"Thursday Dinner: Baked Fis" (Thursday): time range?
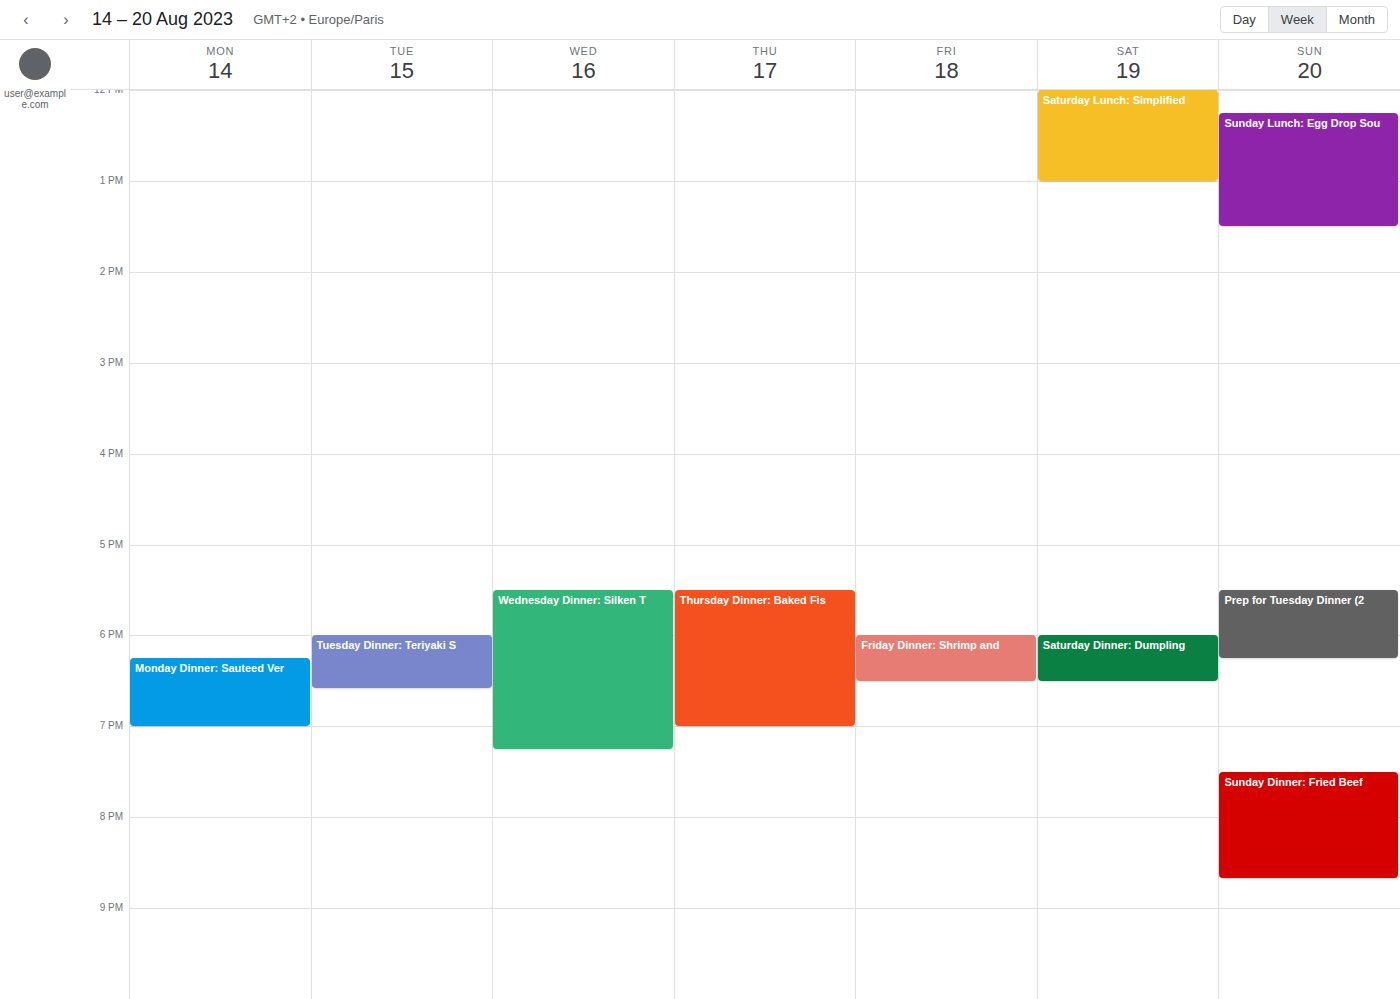
5:30 PM to 7:00 PM